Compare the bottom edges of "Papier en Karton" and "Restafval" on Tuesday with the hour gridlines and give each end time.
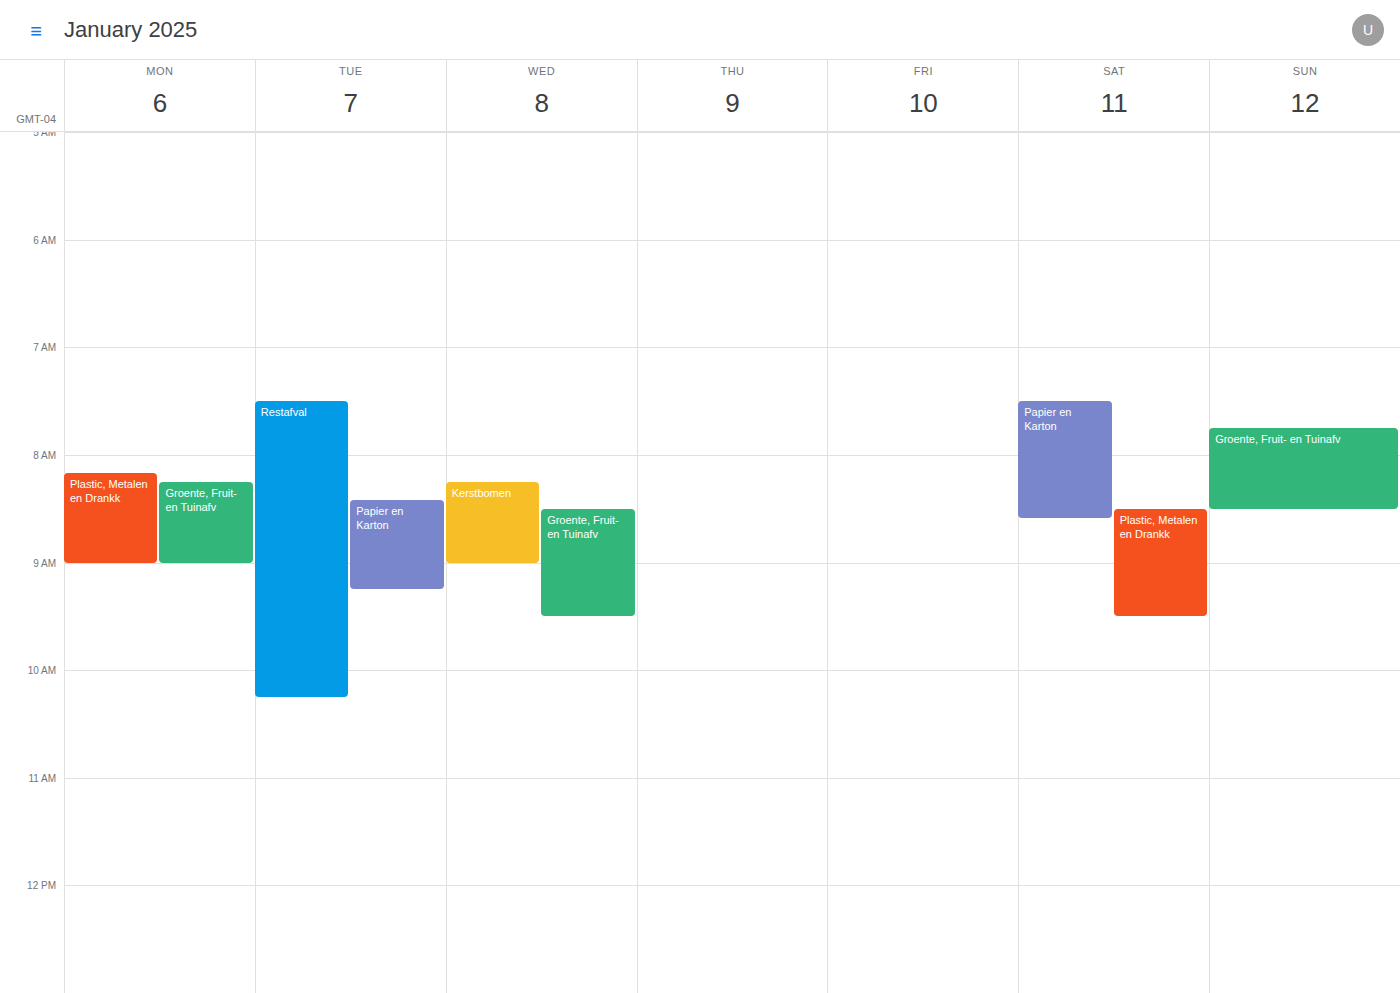
"Papier en Karton": 9:15 AM, neither: a quarter of the way from the 9 AM line to the 10 AM line. "Restafval": 10:15 AM, neither: a quarter of the way from the 10 AM line to the 11 AM line.